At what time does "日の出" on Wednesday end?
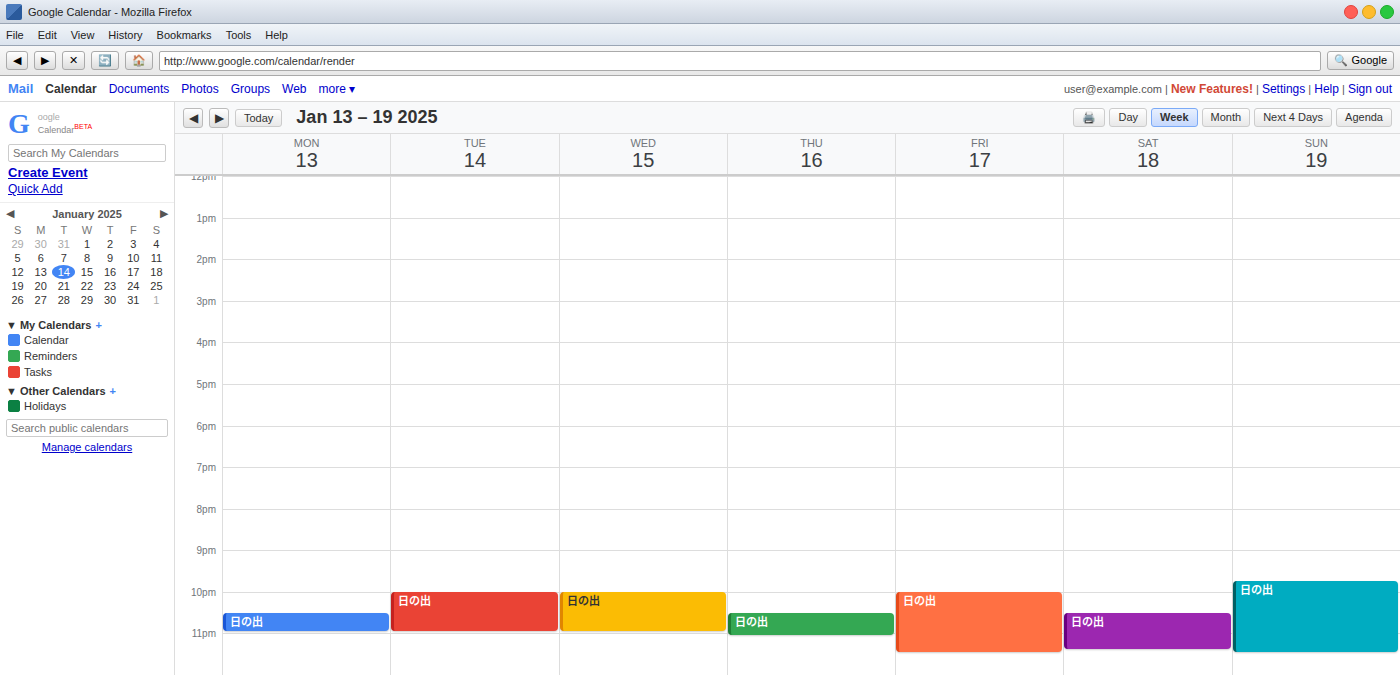
11:00 PM